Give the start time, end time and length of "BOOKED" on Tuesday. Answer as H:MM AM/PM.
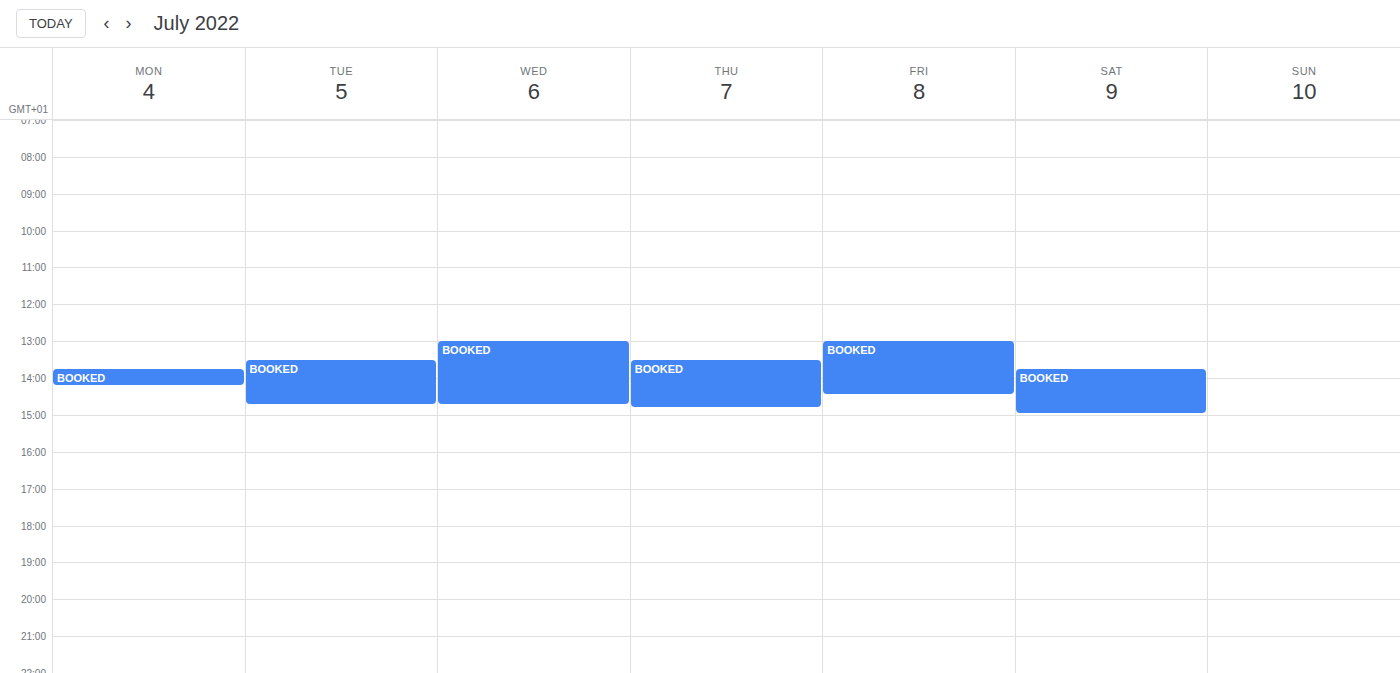
1:30 PM to 2:45 PM, 1 hour 15 minutes